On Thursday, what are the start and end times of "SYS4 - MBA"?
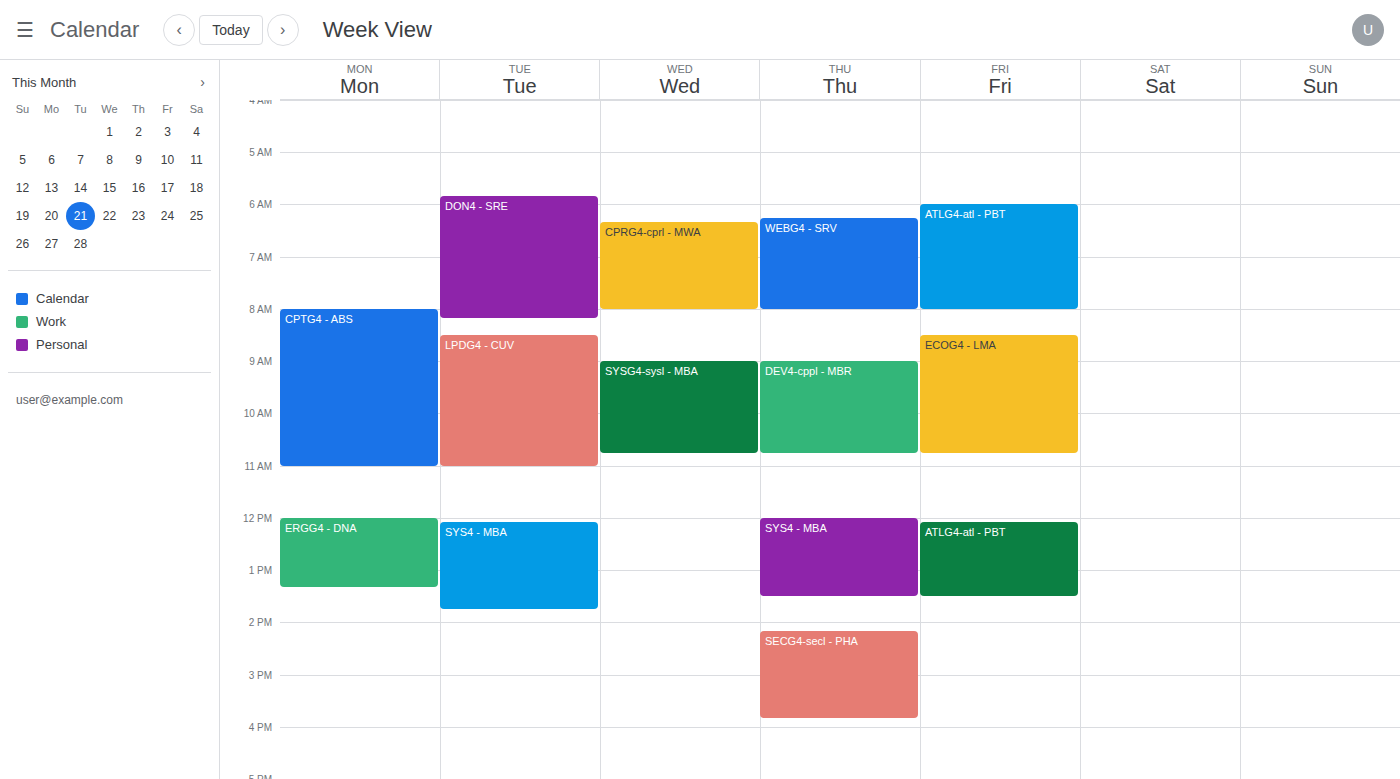
12:00 PM to 1:30 PM